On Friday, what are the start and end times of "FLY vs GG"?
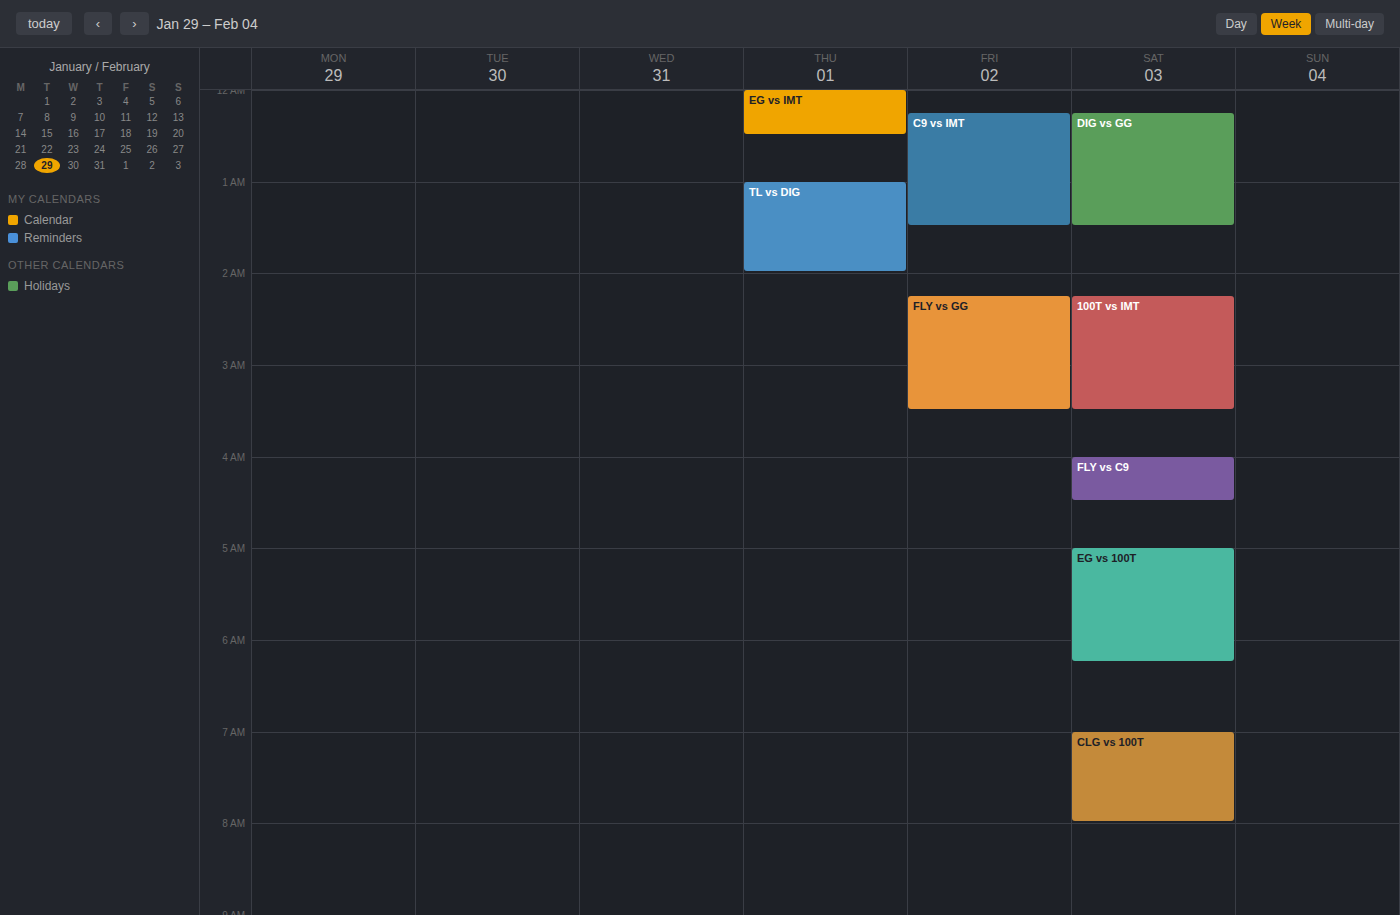
2:15 AM to 3:30 AM